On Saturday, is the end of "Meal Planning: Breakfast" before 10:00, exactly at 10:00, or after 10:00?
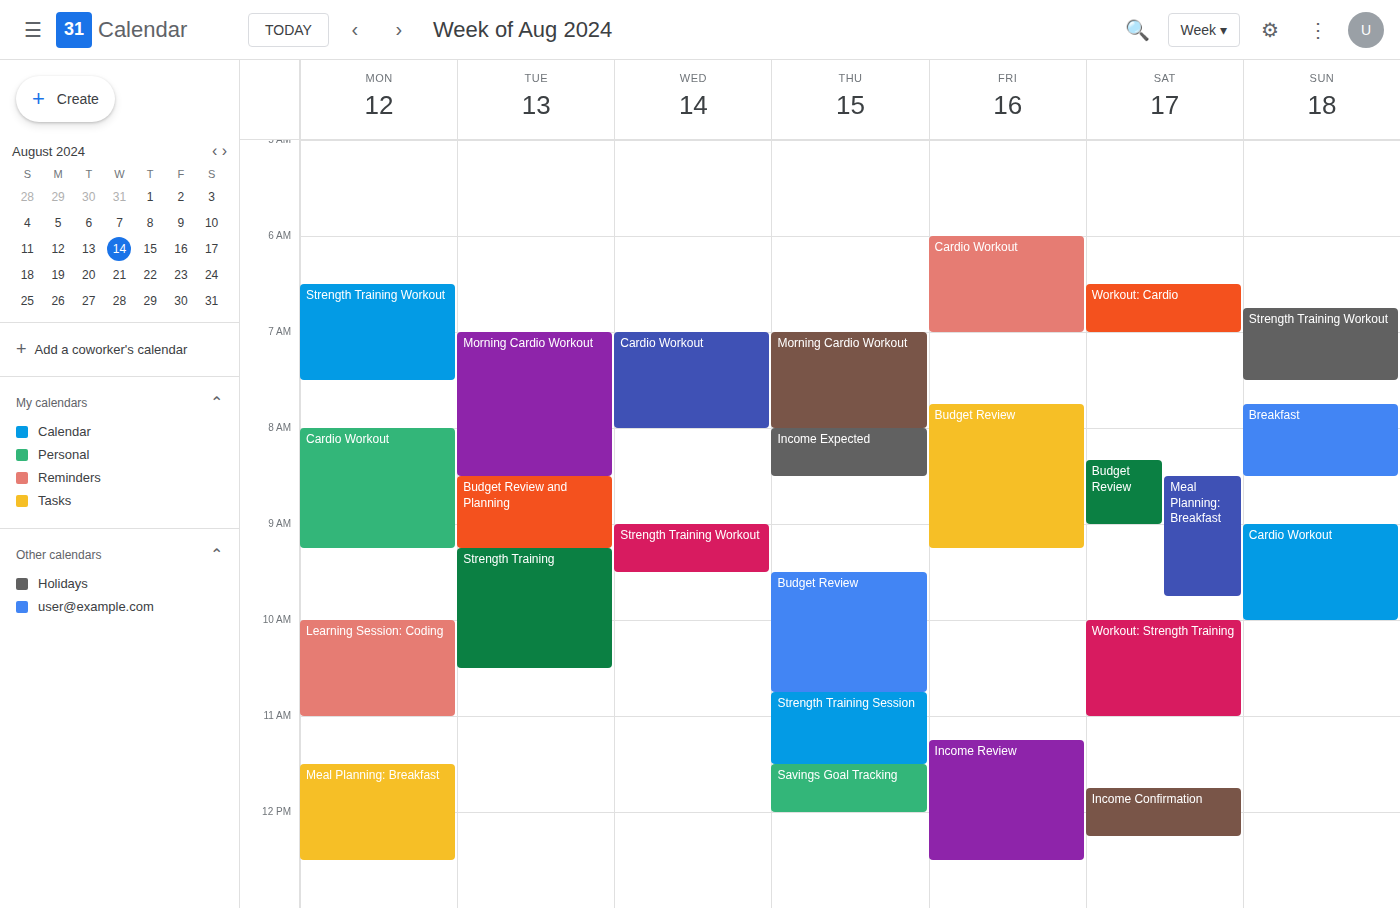
09:45 -- before 10:00, 15 minutes above the 10:00 line.